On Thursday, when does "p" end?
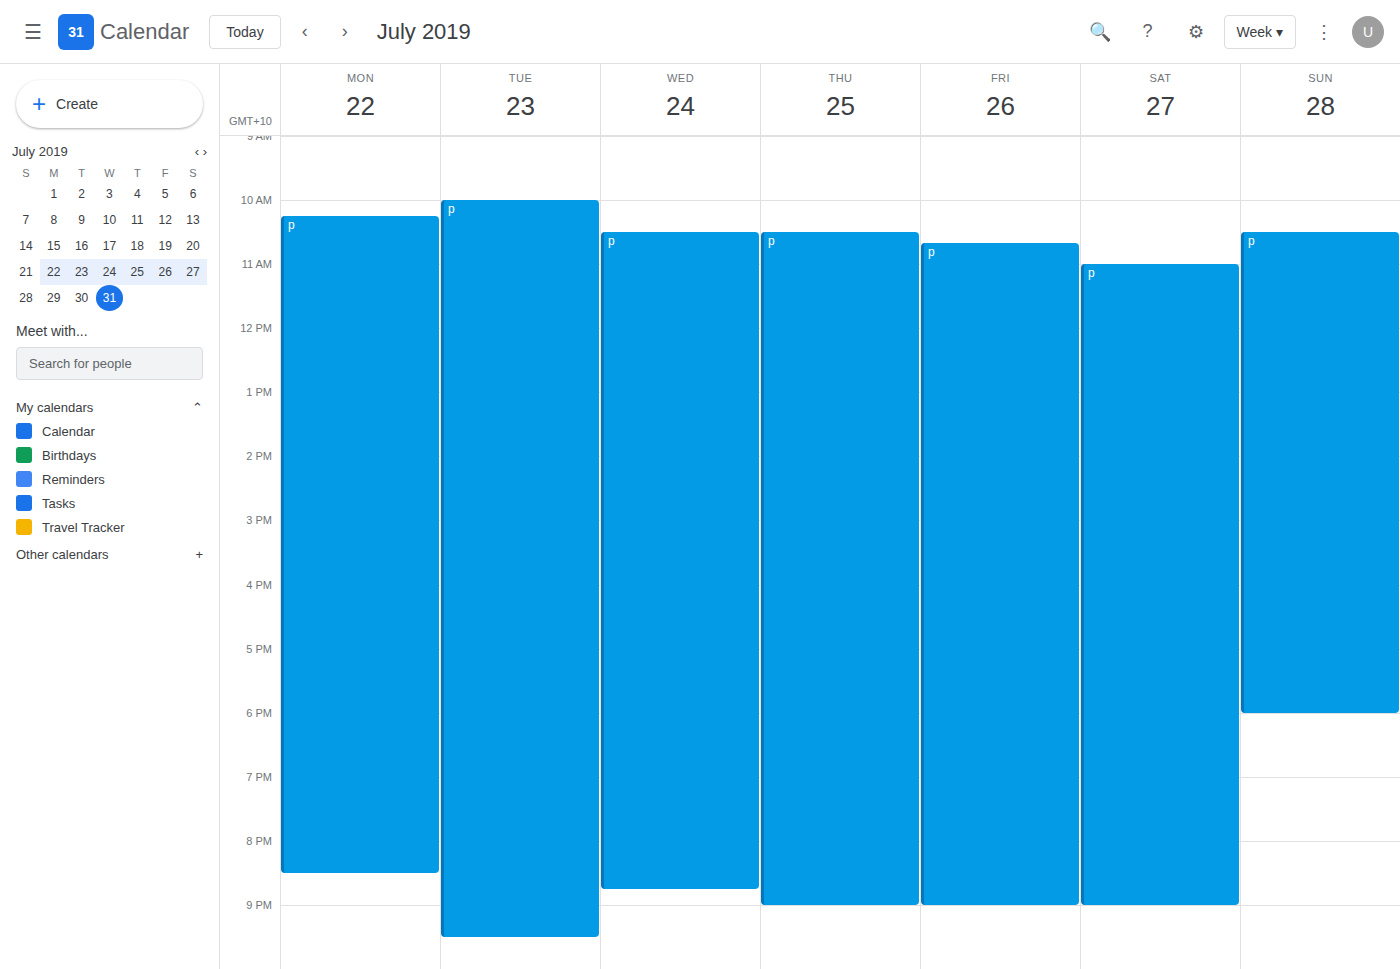
9:00 PM